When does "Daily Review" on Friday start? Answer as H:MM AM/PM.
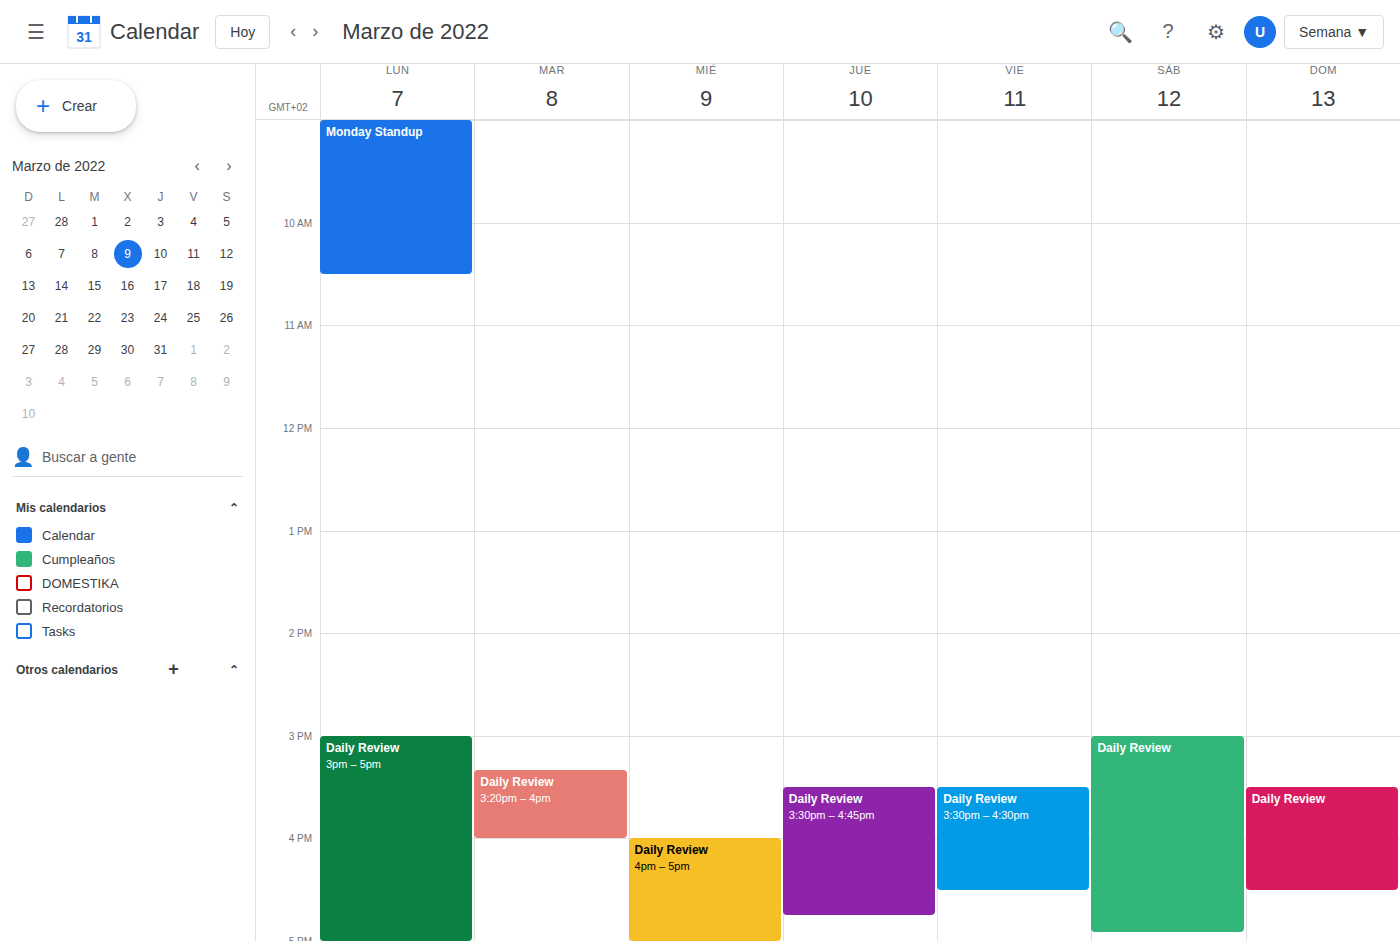
3:30 PM